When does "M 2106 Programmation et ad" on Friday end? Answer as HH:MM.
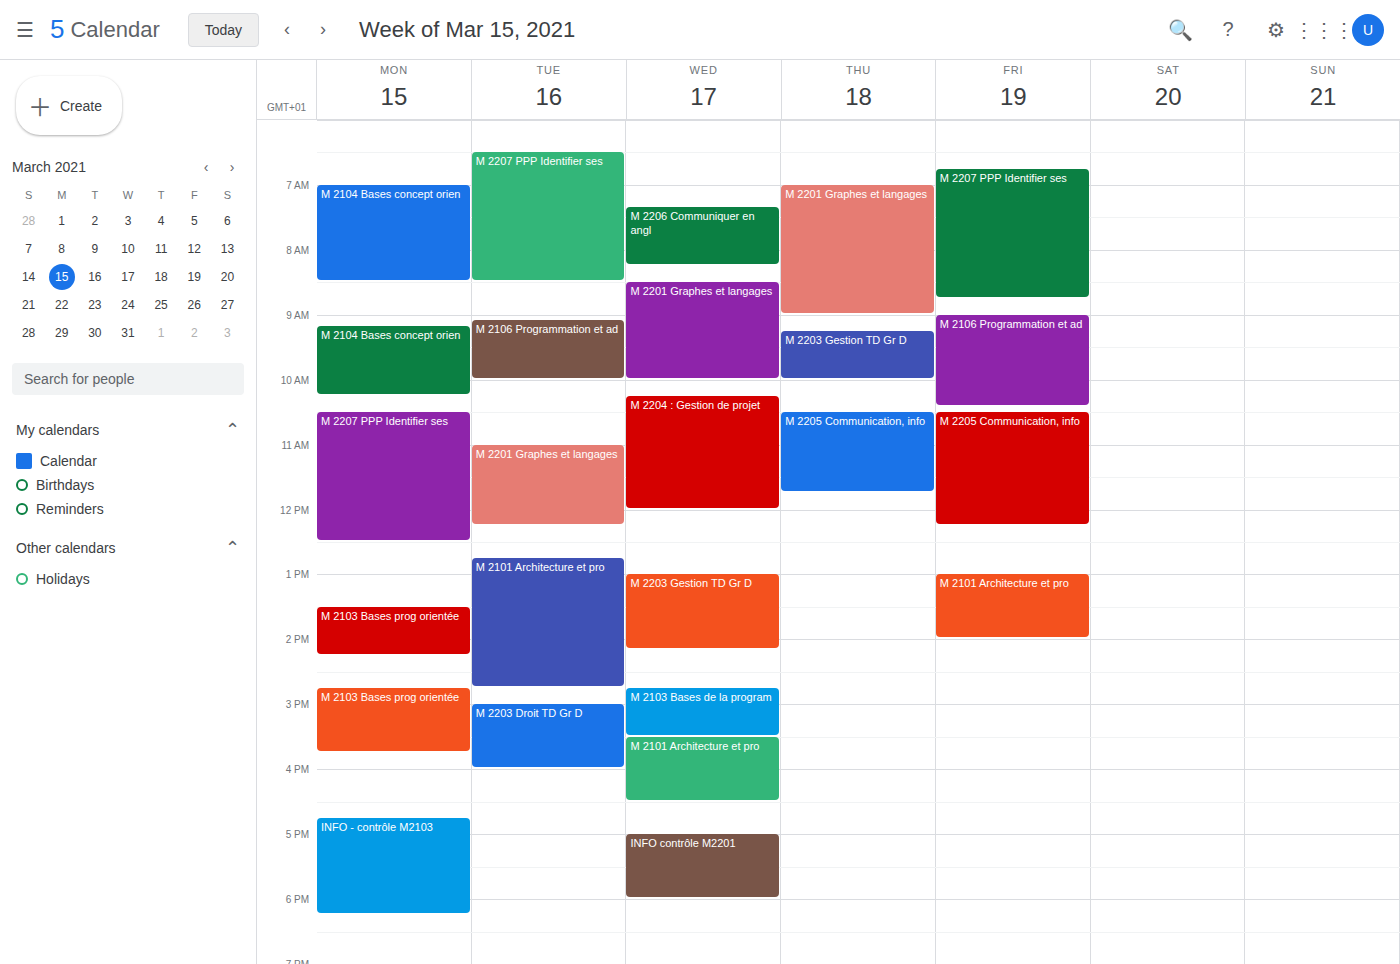
10:25